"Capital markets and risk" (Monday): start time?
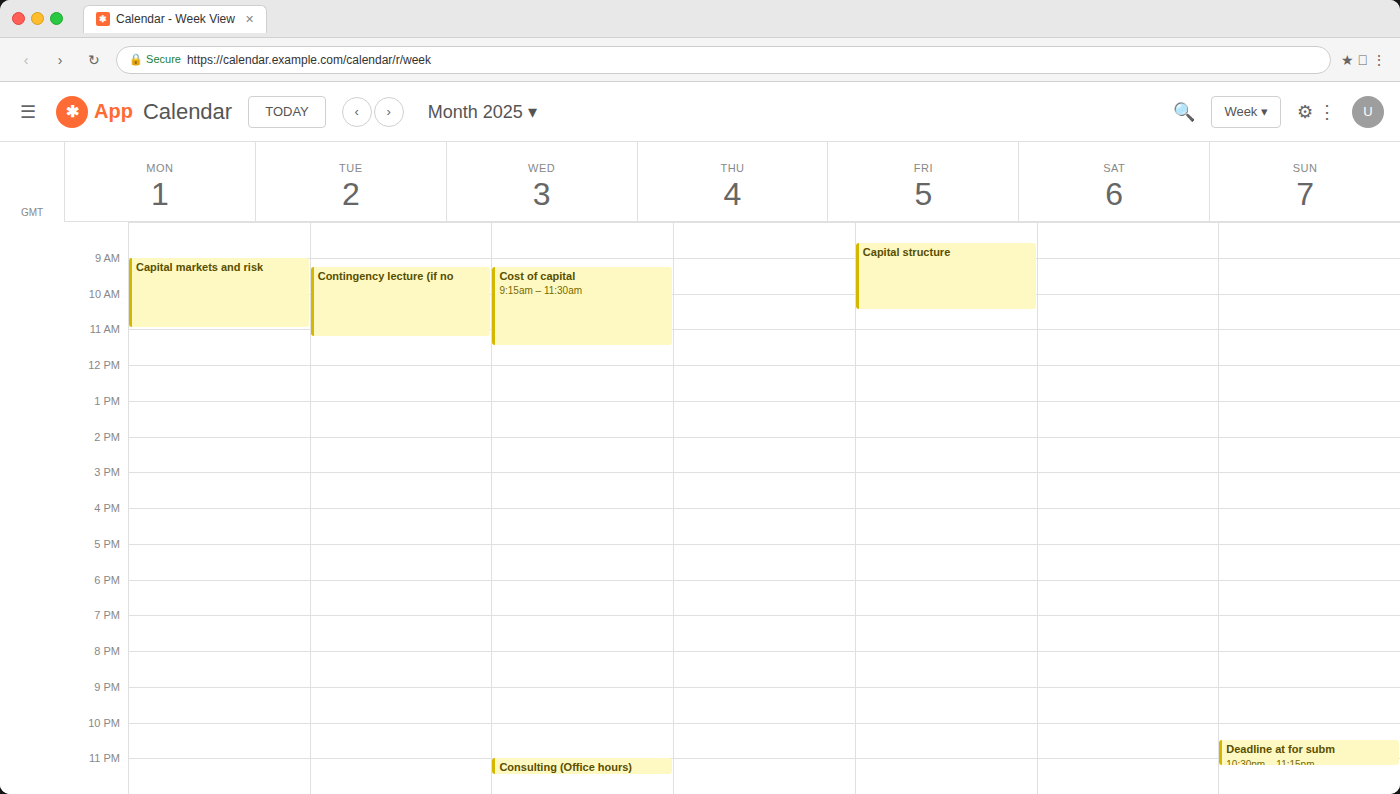
9:00 AM